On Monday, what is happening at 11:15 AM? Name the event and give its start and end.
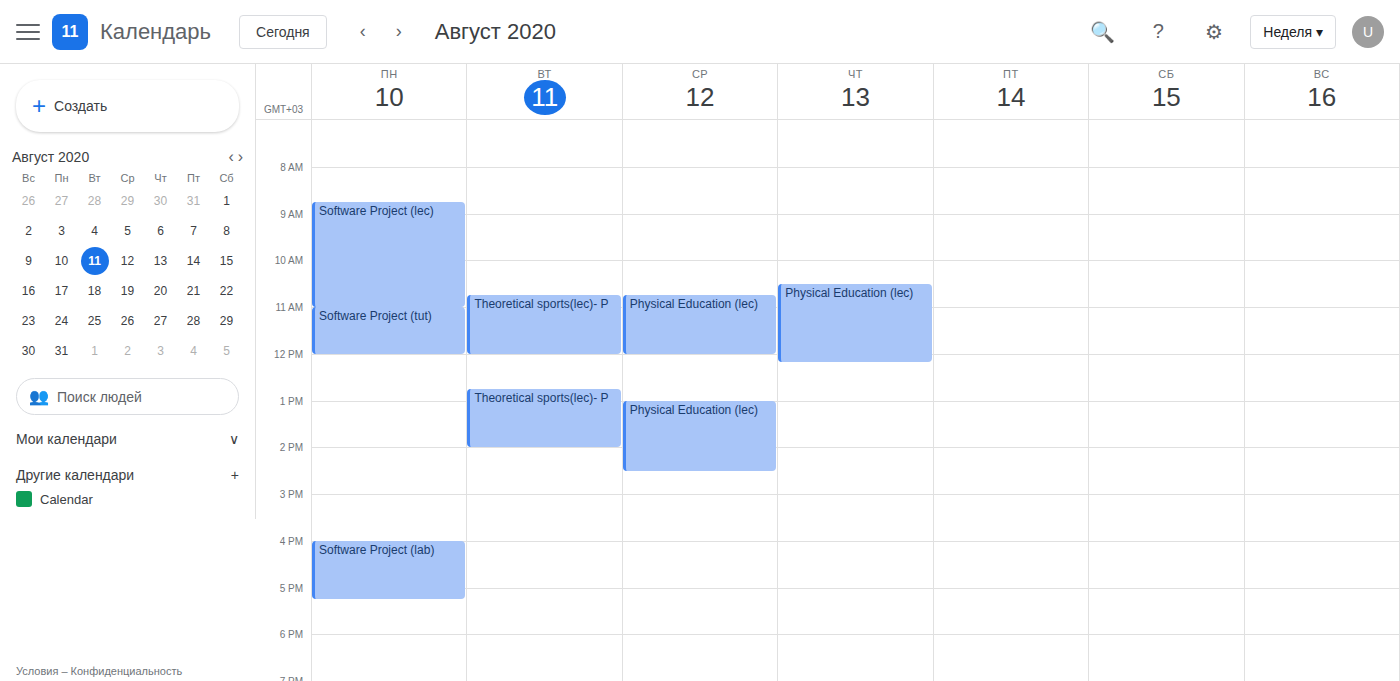
"Software Project (tut)", 11:00 AM to 12:00 PM